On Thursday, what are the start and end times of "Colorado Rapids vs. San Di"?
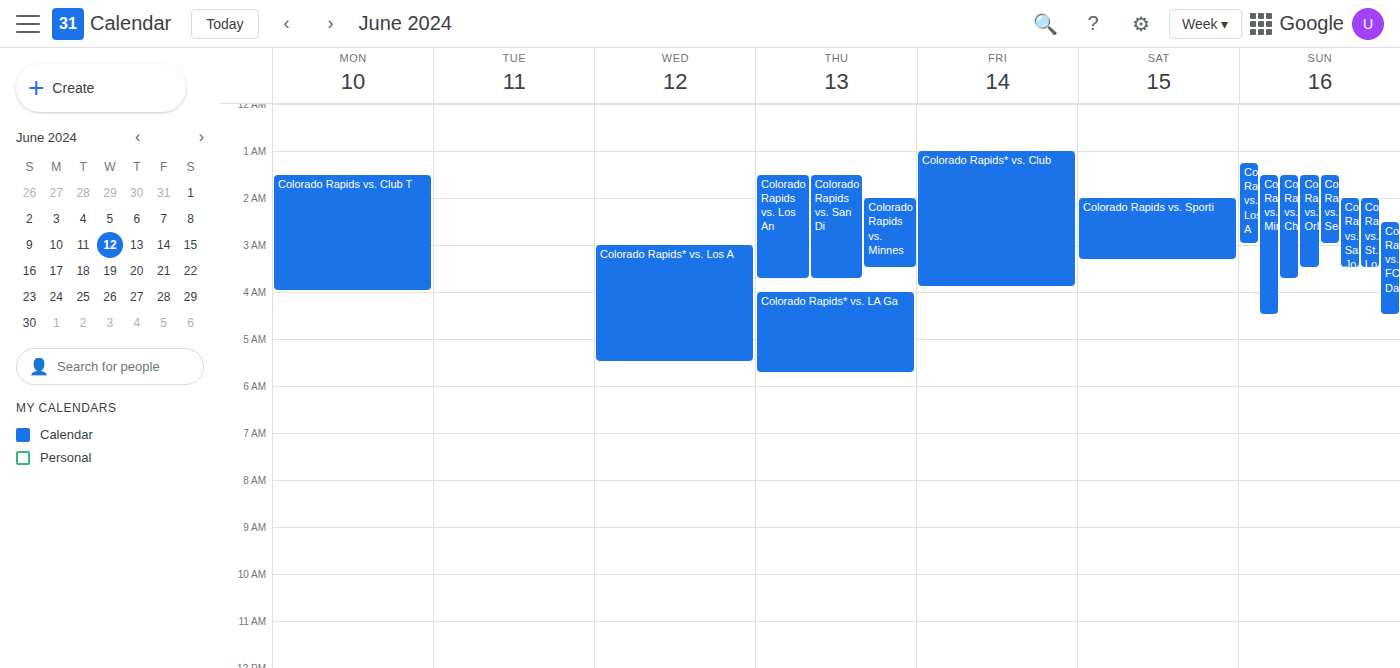
1:30 AM to 3:45 AM